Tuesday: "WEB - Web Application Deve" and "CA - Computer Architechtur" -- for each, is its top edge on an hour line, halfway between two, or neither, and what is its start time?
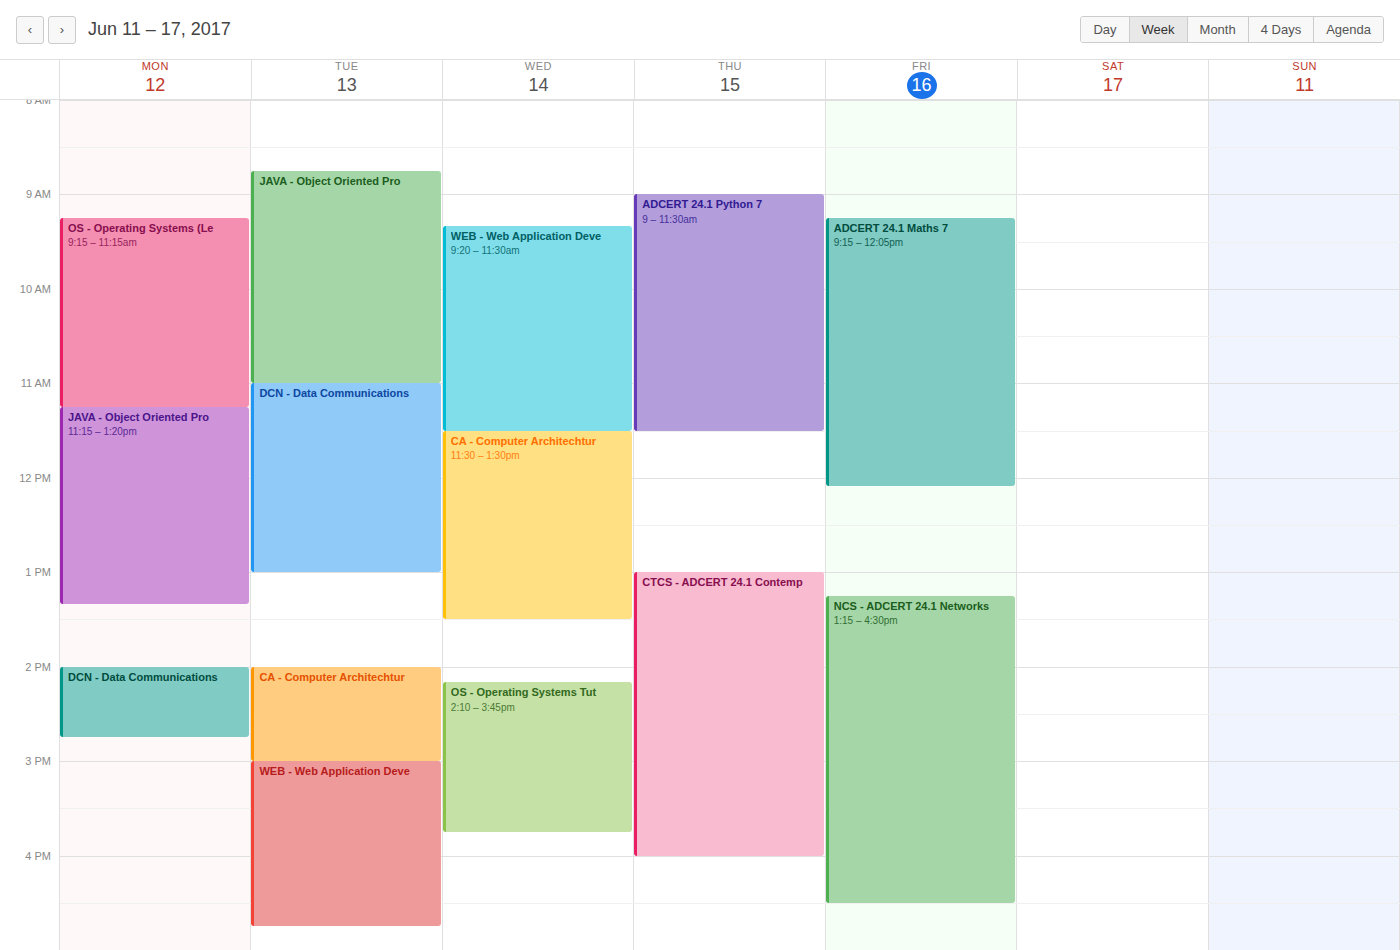
"WEB - Web Application Deve": 3:00 PM, exactly on the 3 PM line. "CA - Computer Architechtur": 2:00 PM, exactly on the 2 PM line.